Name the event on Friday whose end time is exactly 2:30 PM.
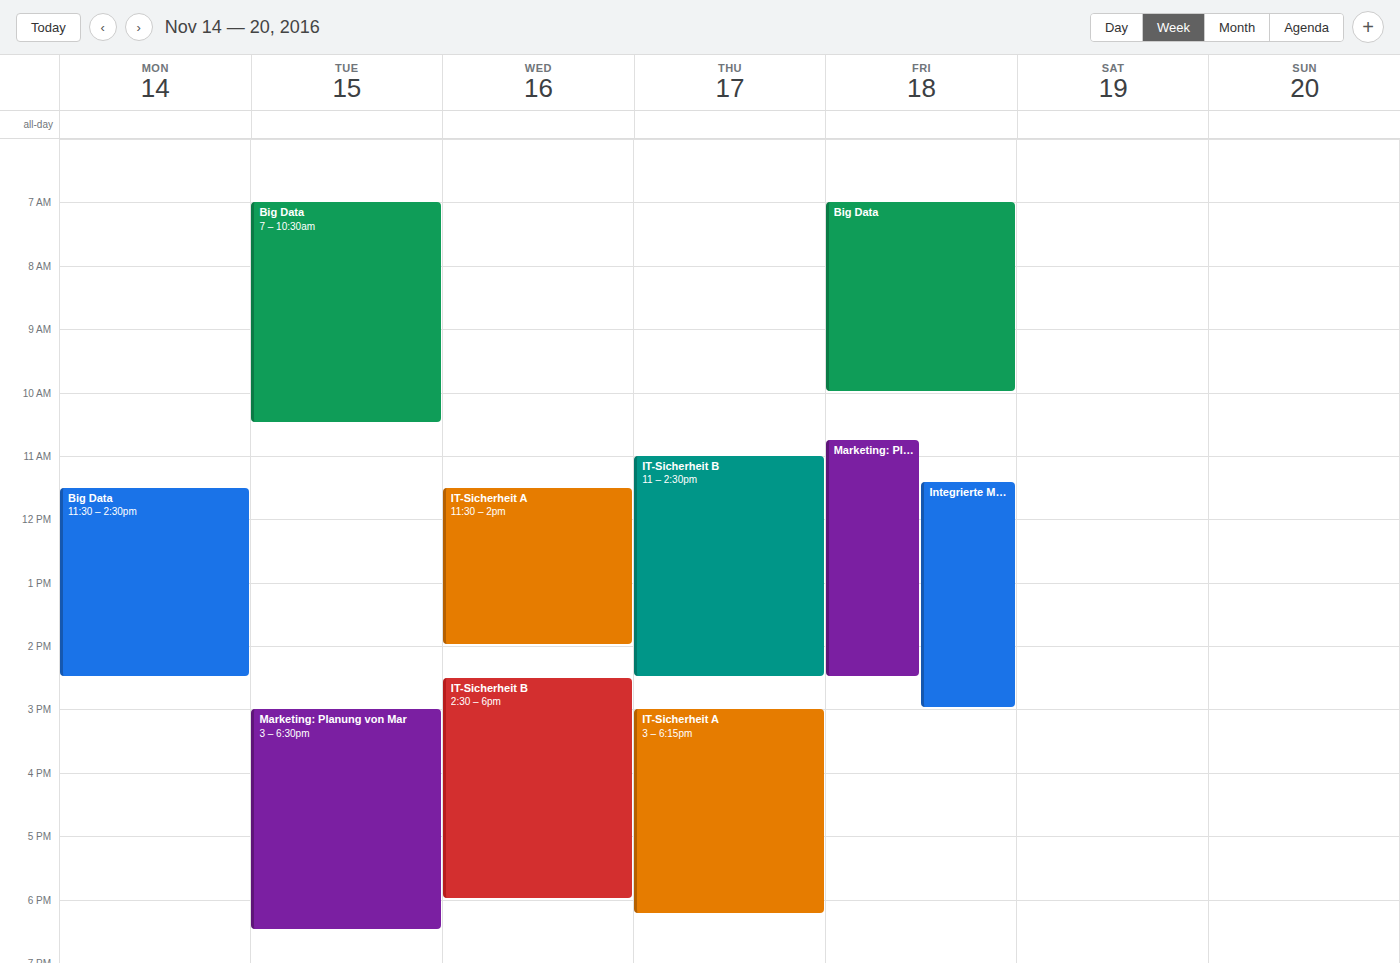
"Marketing: Planung von Mar"